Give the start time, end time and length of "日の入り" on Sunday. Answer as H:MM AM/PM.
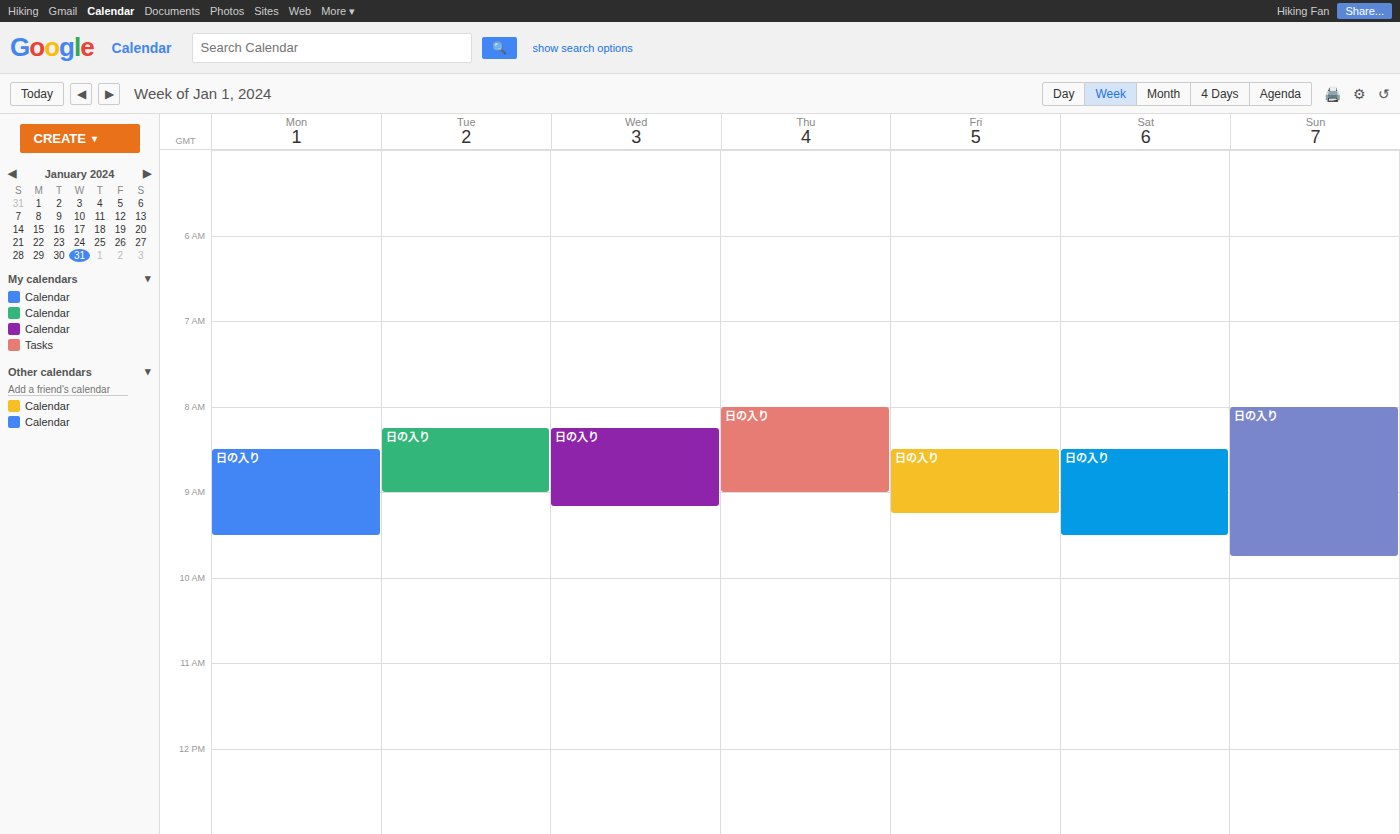
8:00 AM to 9:45 AM, 1 hour 45 minutes